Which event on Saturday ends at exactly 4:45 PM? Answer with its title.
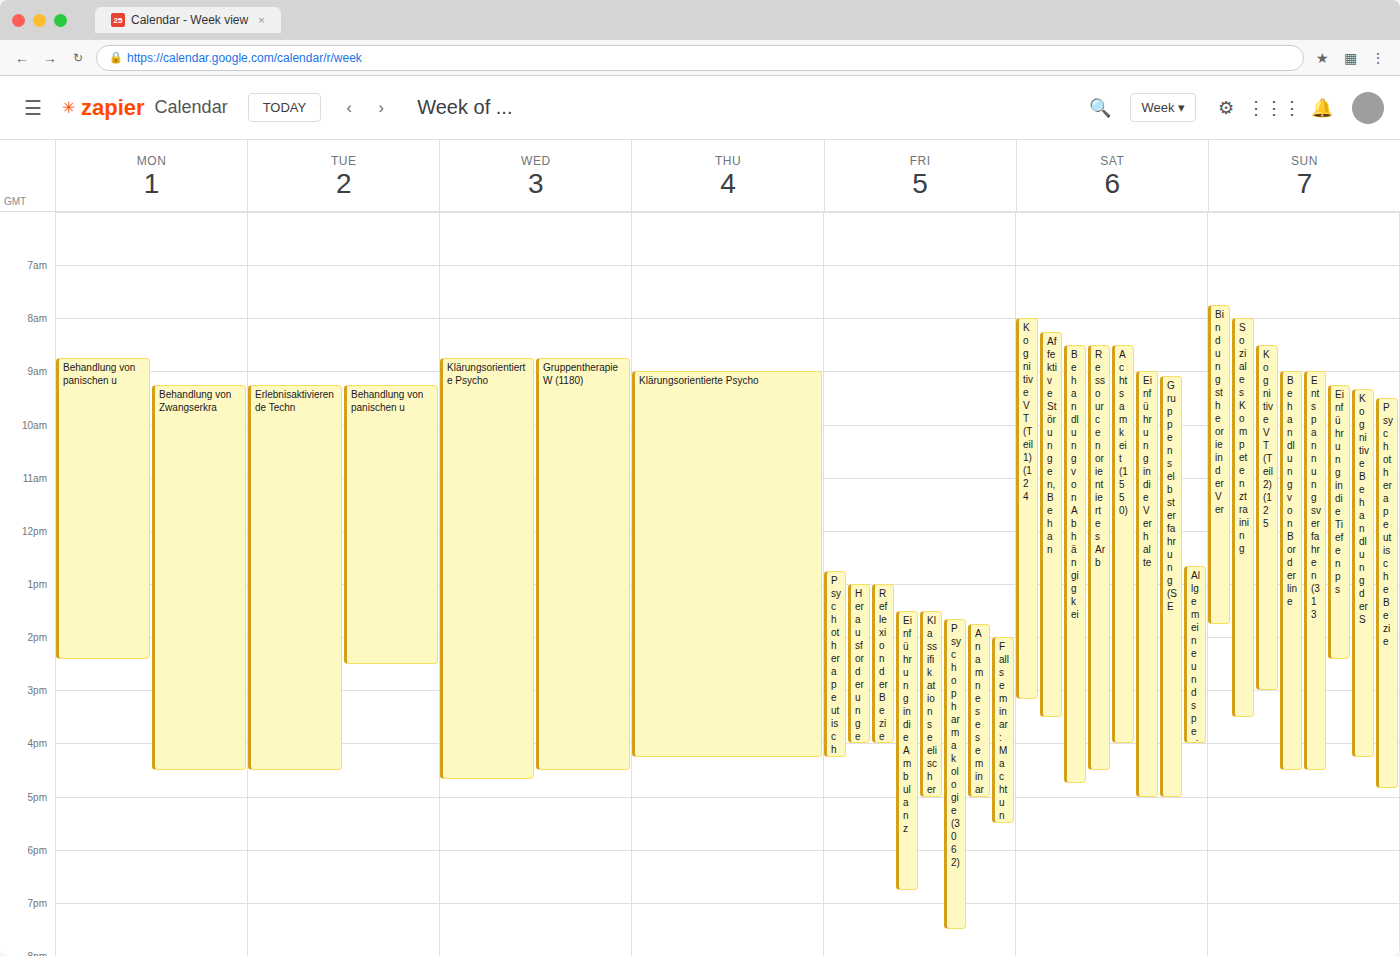
"Behandlung von Abhängigkei"